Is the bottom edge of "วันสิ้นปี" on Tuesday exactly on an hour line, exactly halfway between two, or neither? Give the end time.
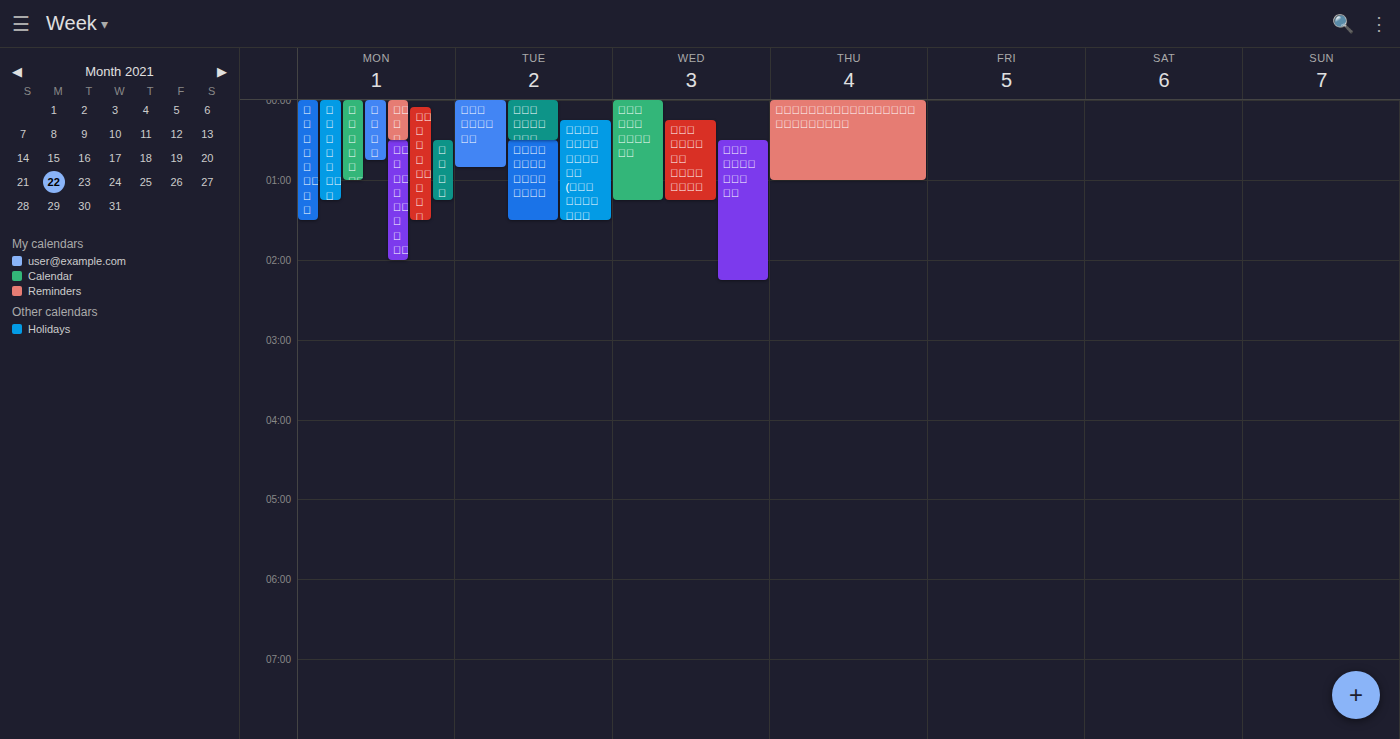
12:50 AM -- neither: 50 minutes below the 12 AM line and 10 minutes above the 1 AM line.